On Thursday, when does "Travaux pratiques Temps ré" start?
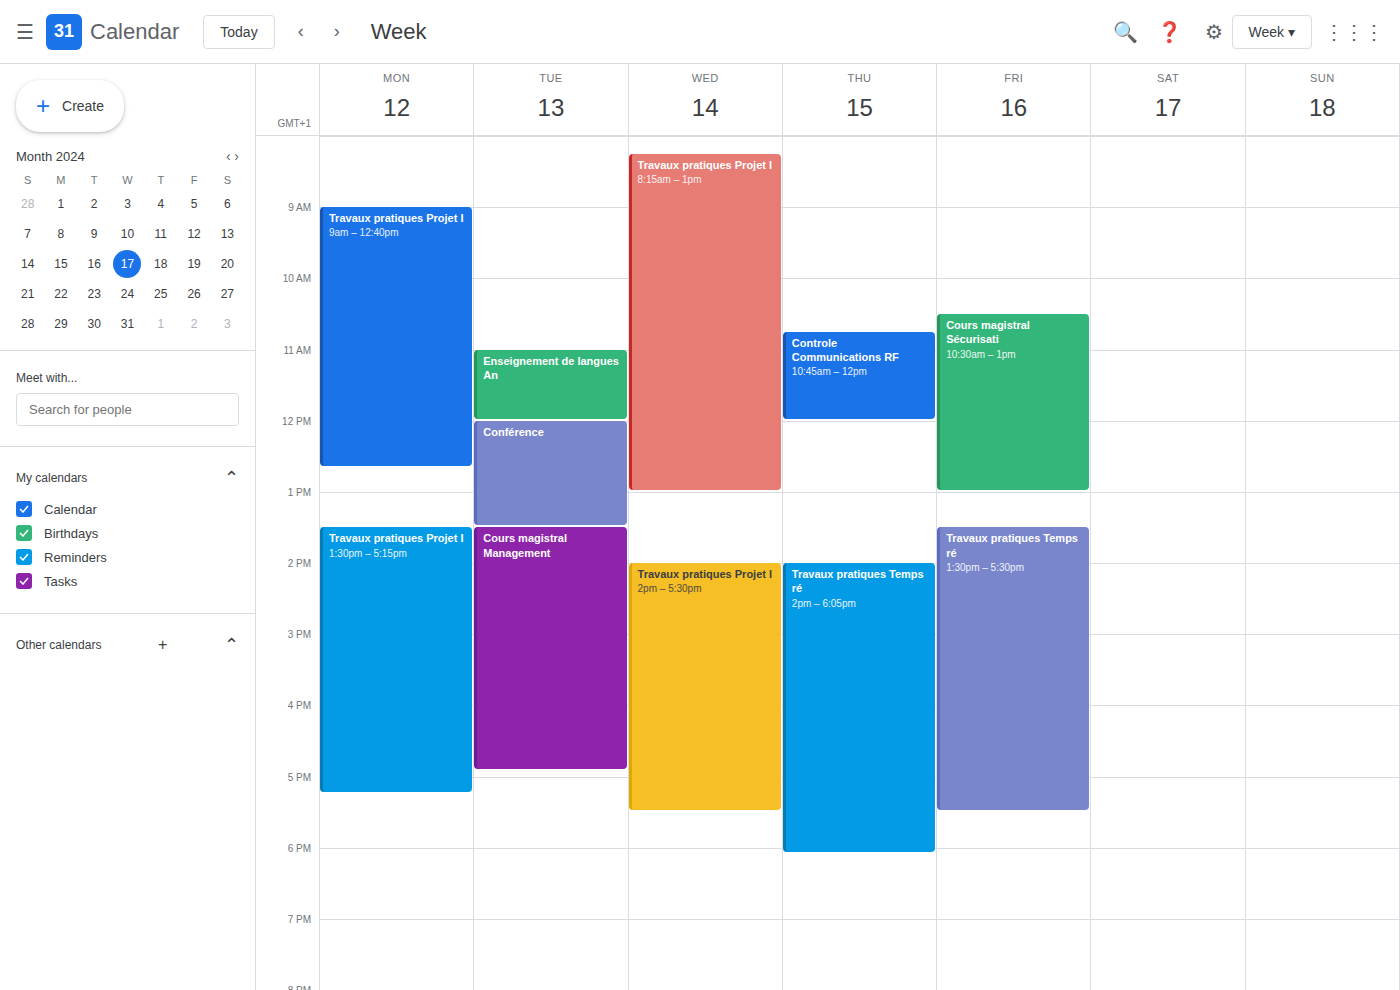
14:00